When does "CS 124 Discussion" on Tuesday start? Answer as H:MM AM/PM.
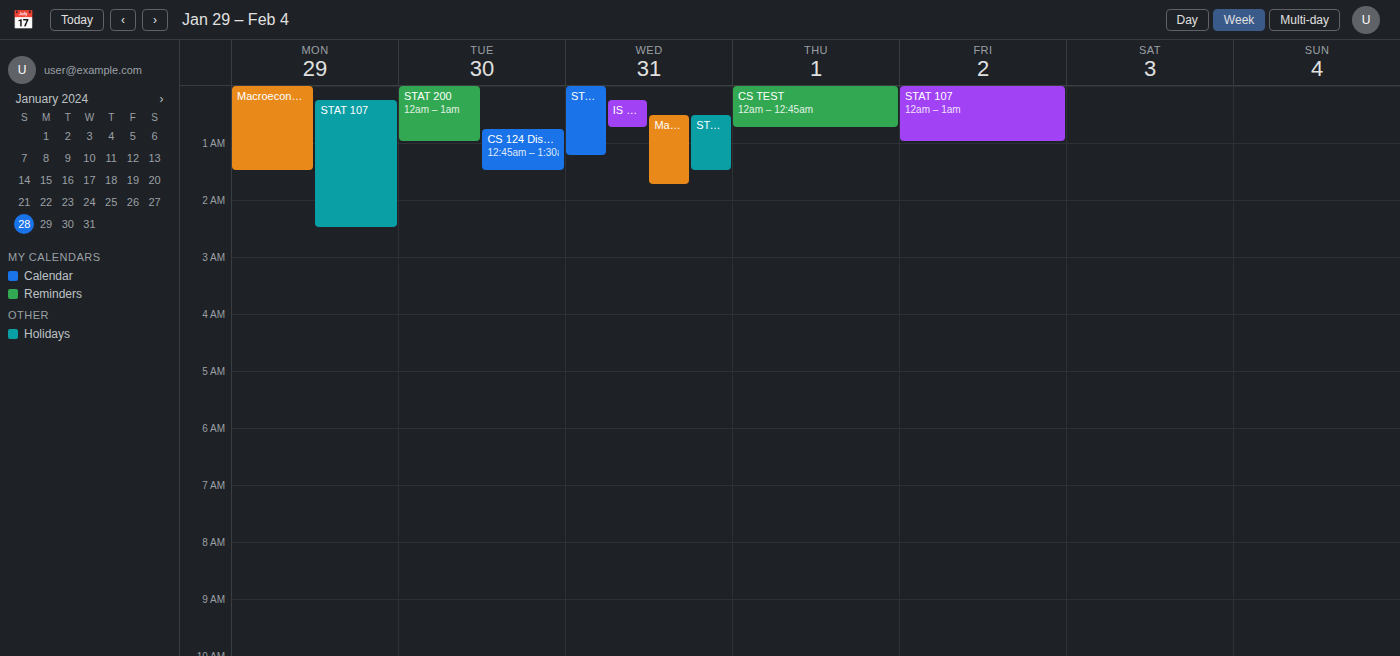
12:45 AM